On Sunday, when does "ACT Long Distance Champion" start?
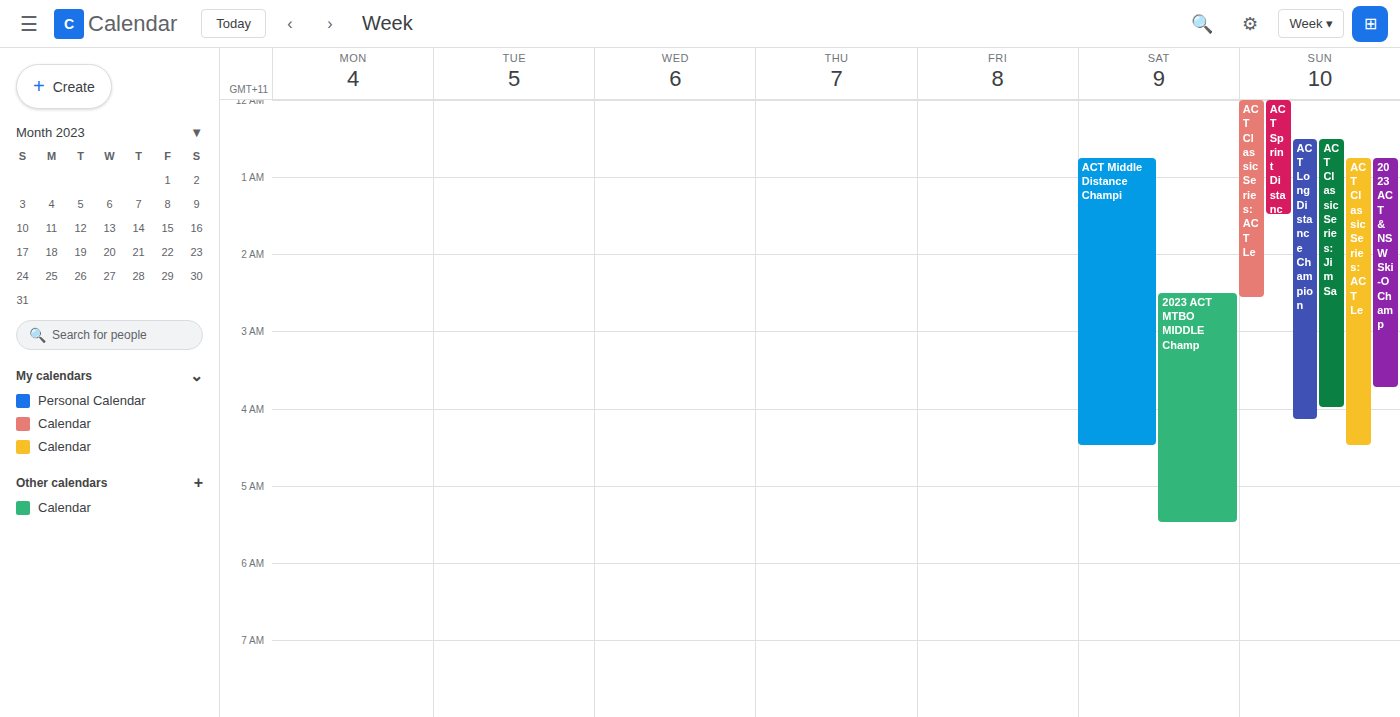
12:30 AM